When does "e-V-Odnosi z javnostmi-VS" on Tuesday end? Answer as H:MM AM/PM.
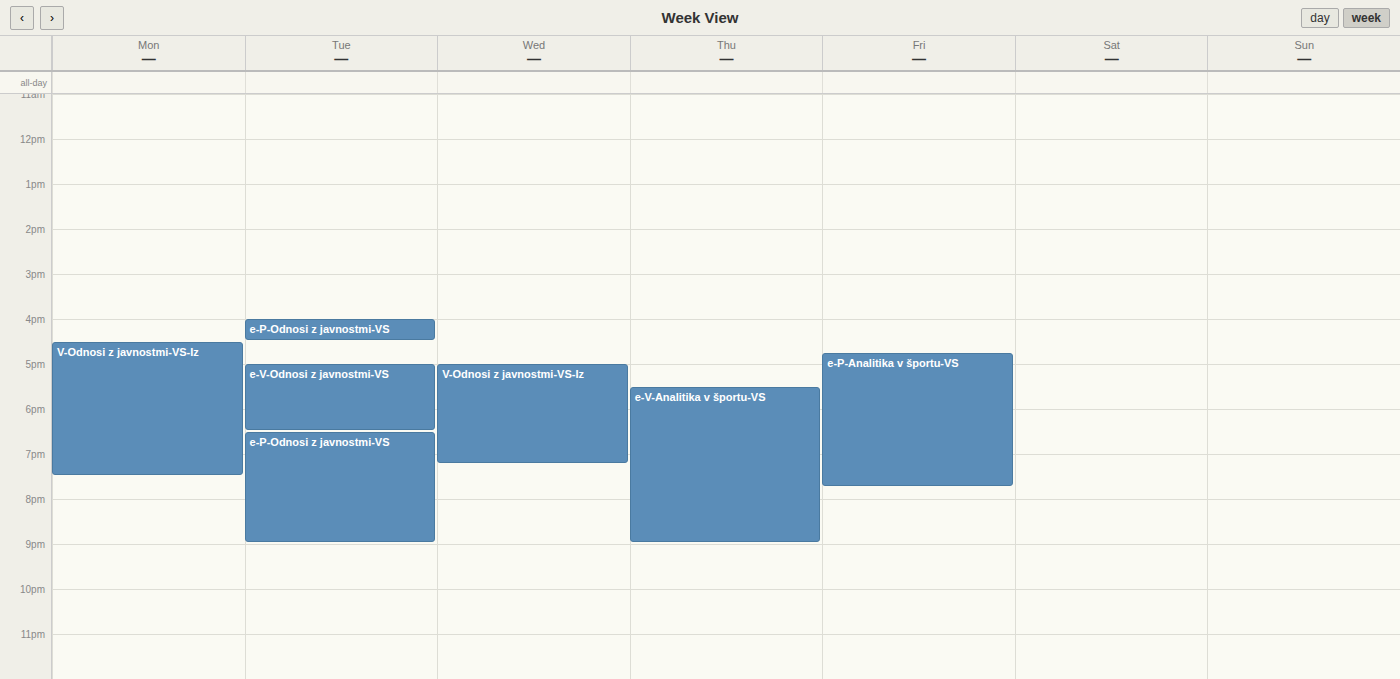
6:30 PM